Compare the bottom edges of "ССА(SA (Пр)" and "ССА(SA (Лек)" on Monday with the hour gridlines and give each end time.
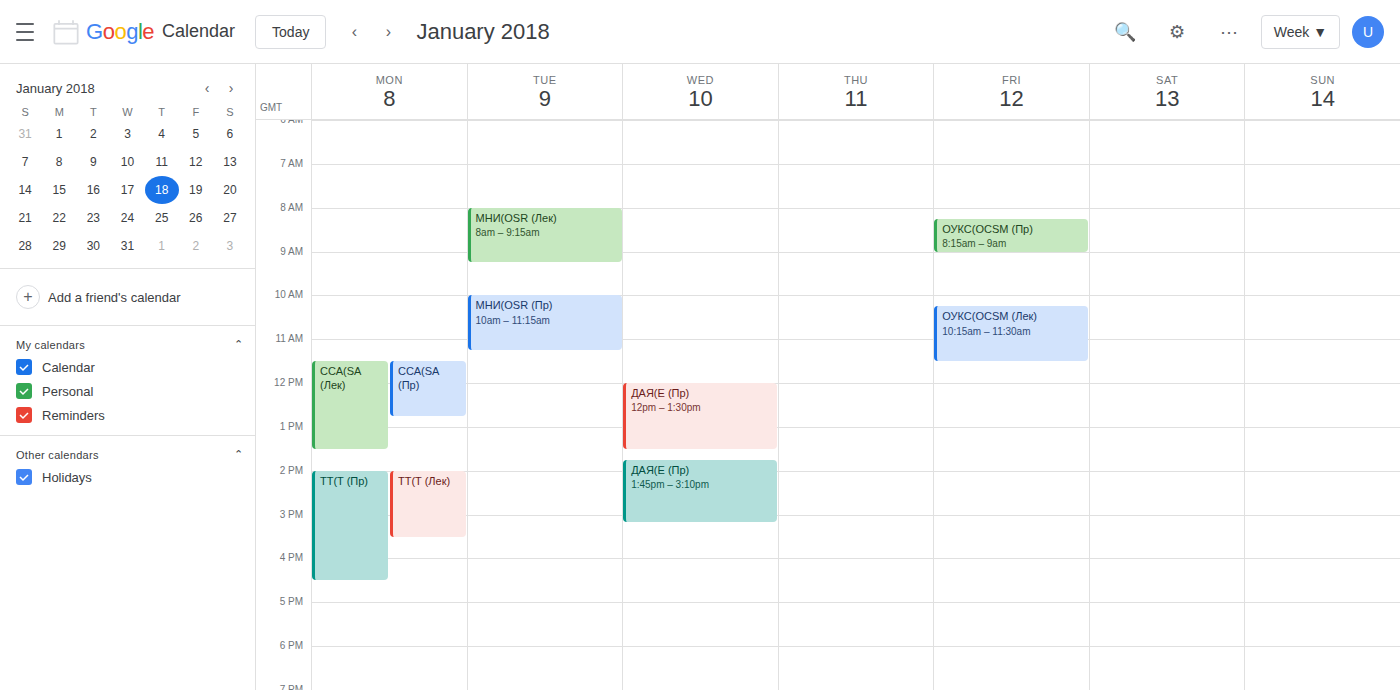
"ССА(SA (Пр)": 12:45 PM, neither: three quarters of the way from the 12 PM line to the 1 PM line. "ССА(SA (Лек)": 1:30 PM, halfway between the 1 PM and 2 PM lines.